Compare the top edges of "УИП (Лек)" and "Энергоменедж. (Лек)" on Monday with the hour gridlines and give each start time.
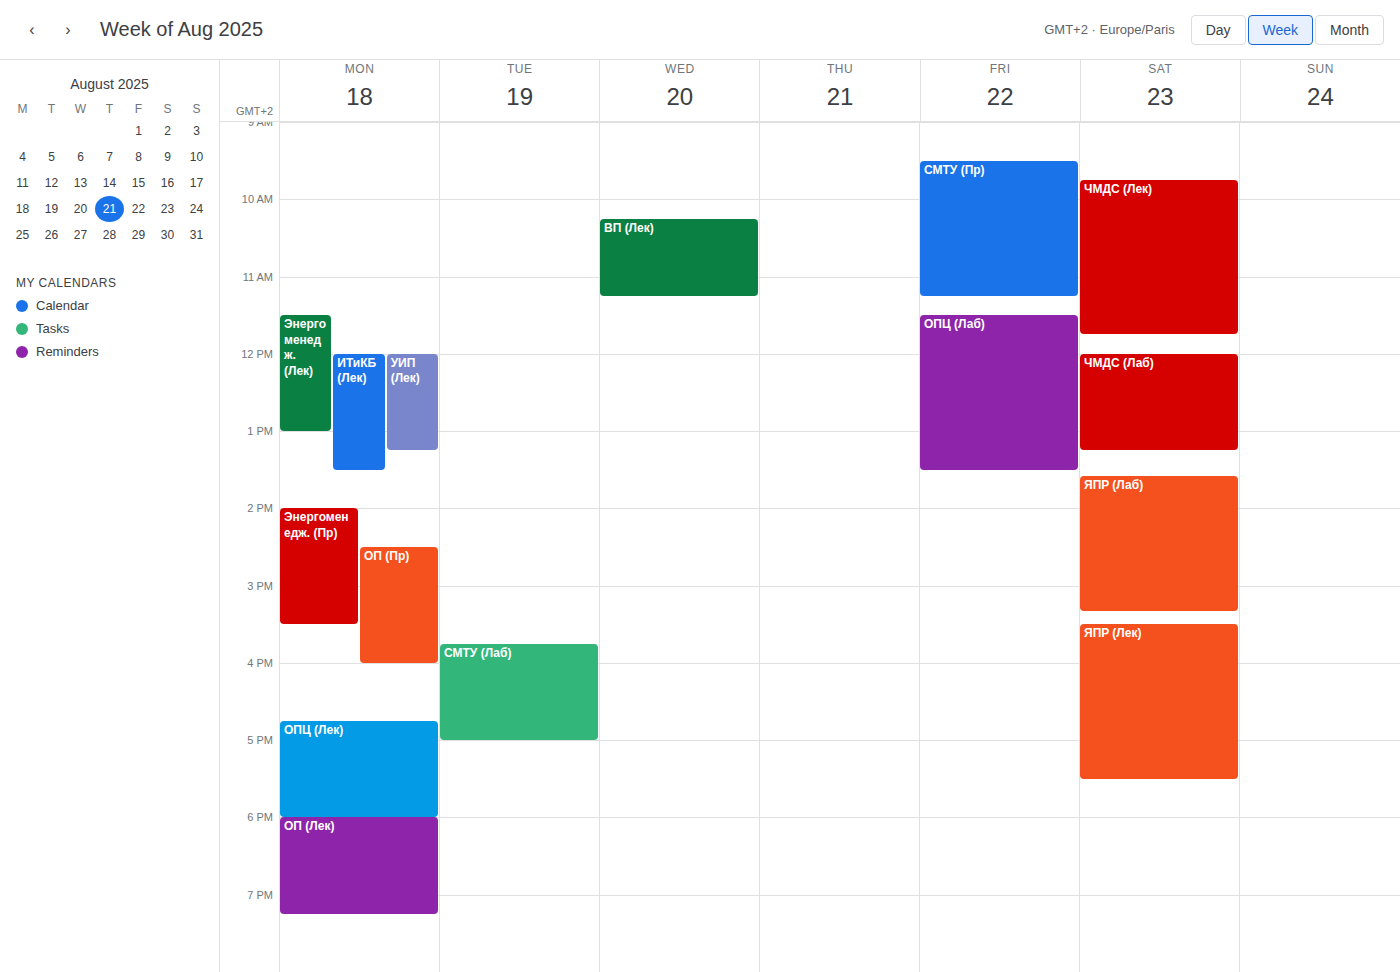
"УИП (Лек)": 12:00 PM, exactly on the 12 PM line. "Энергоменедж. (Лек)": 11:30 AM, halfway between the 11 AM and 12 PM lines.